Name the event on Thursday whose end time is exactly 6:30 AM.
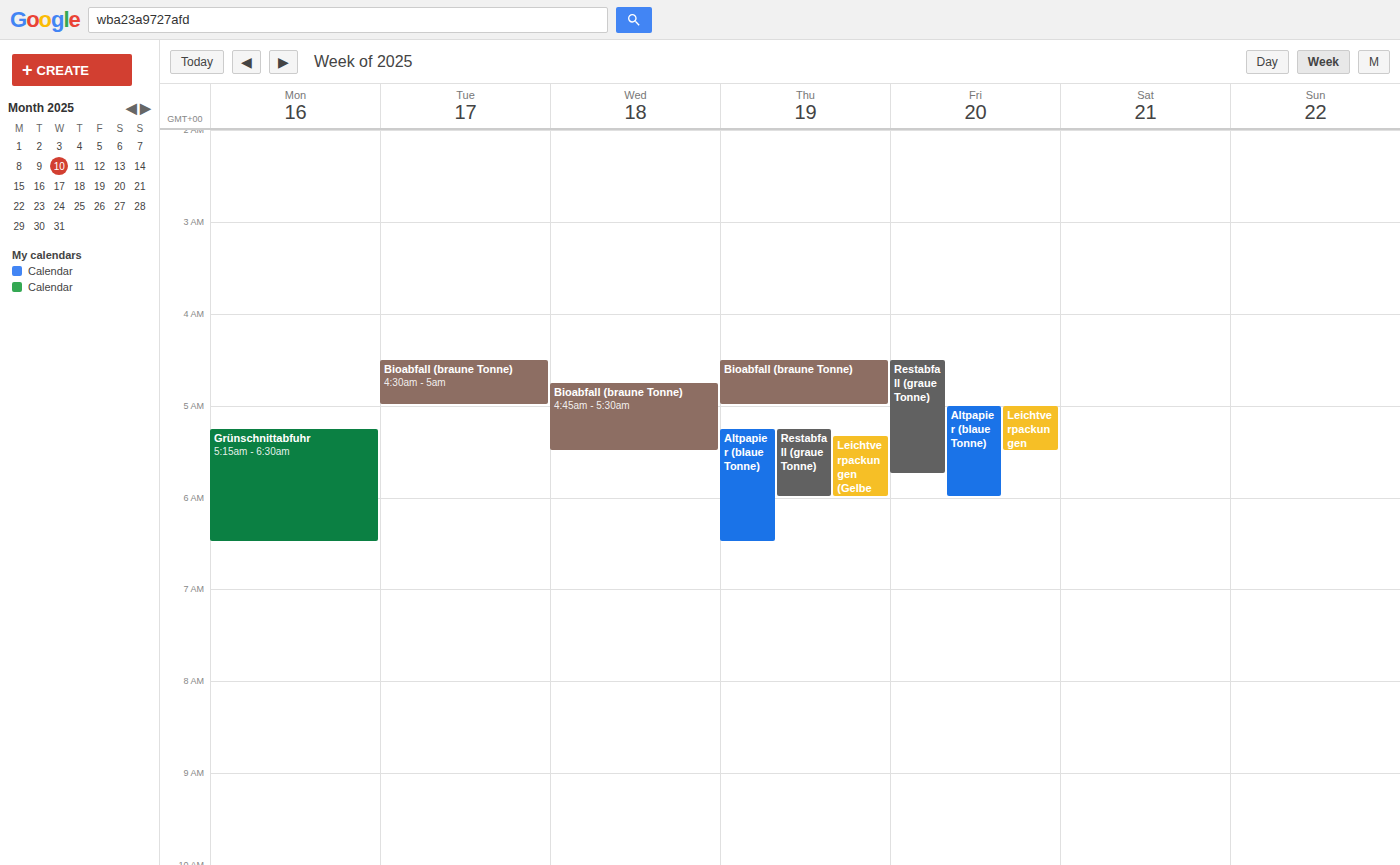
"Altpapier (blaue Tonne)"